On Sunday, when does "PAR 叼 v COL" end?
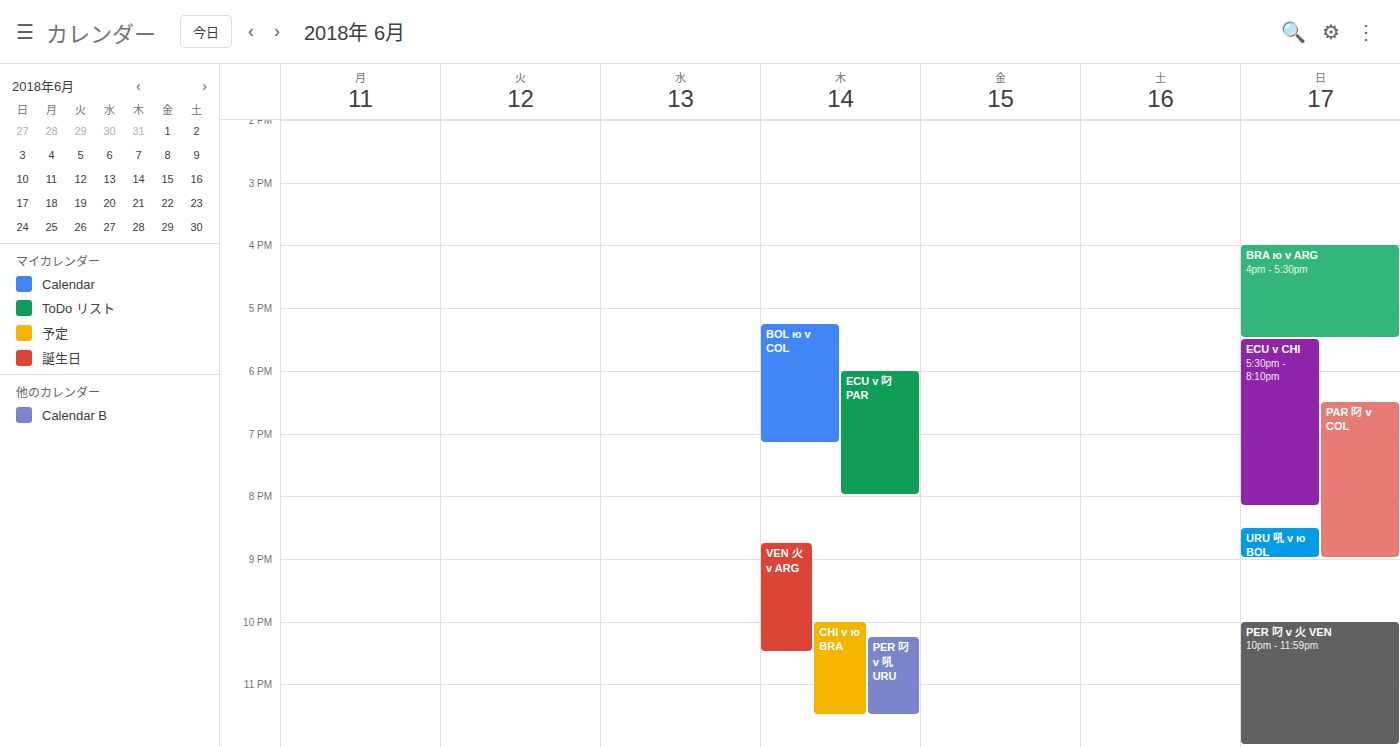
9:00 PM